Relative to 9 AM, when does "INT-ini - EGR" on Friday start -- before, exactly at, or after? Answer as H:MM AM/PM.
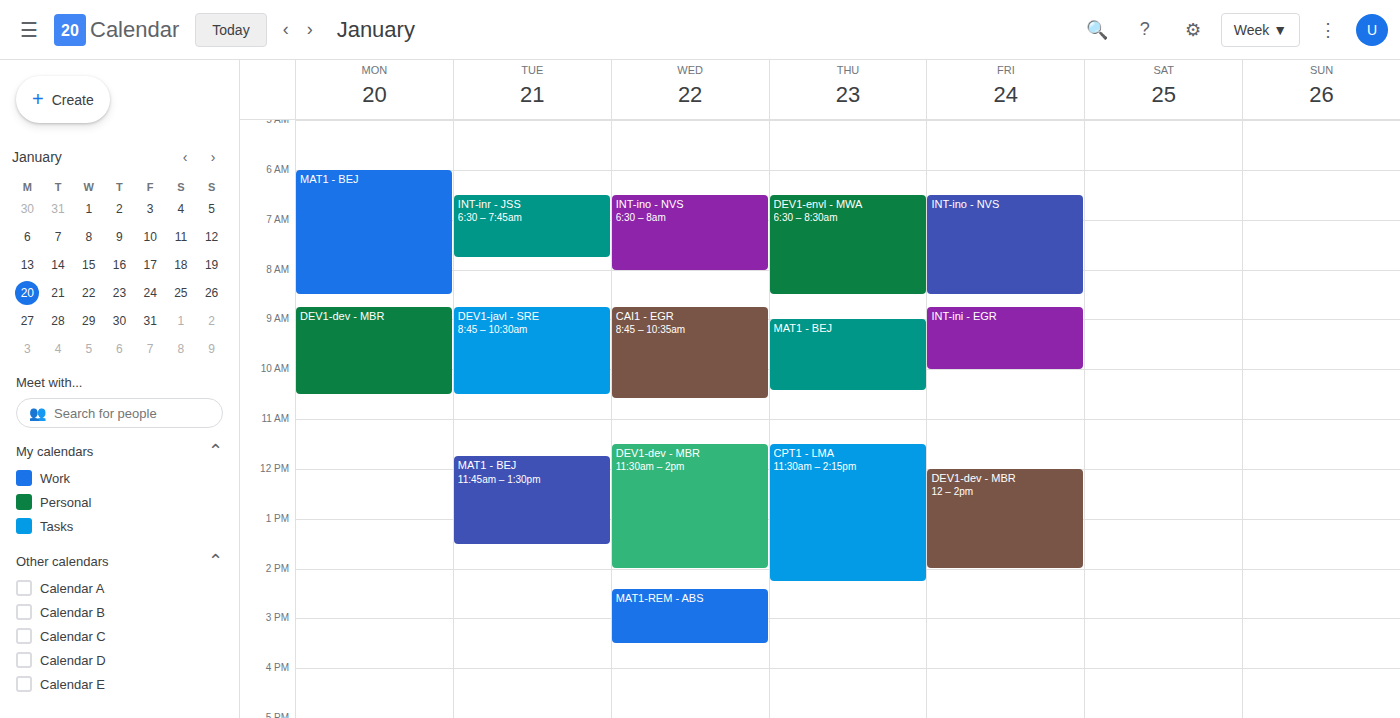
8:45 AM -- before 9 AM, 15 minutes above the 9 AM line.